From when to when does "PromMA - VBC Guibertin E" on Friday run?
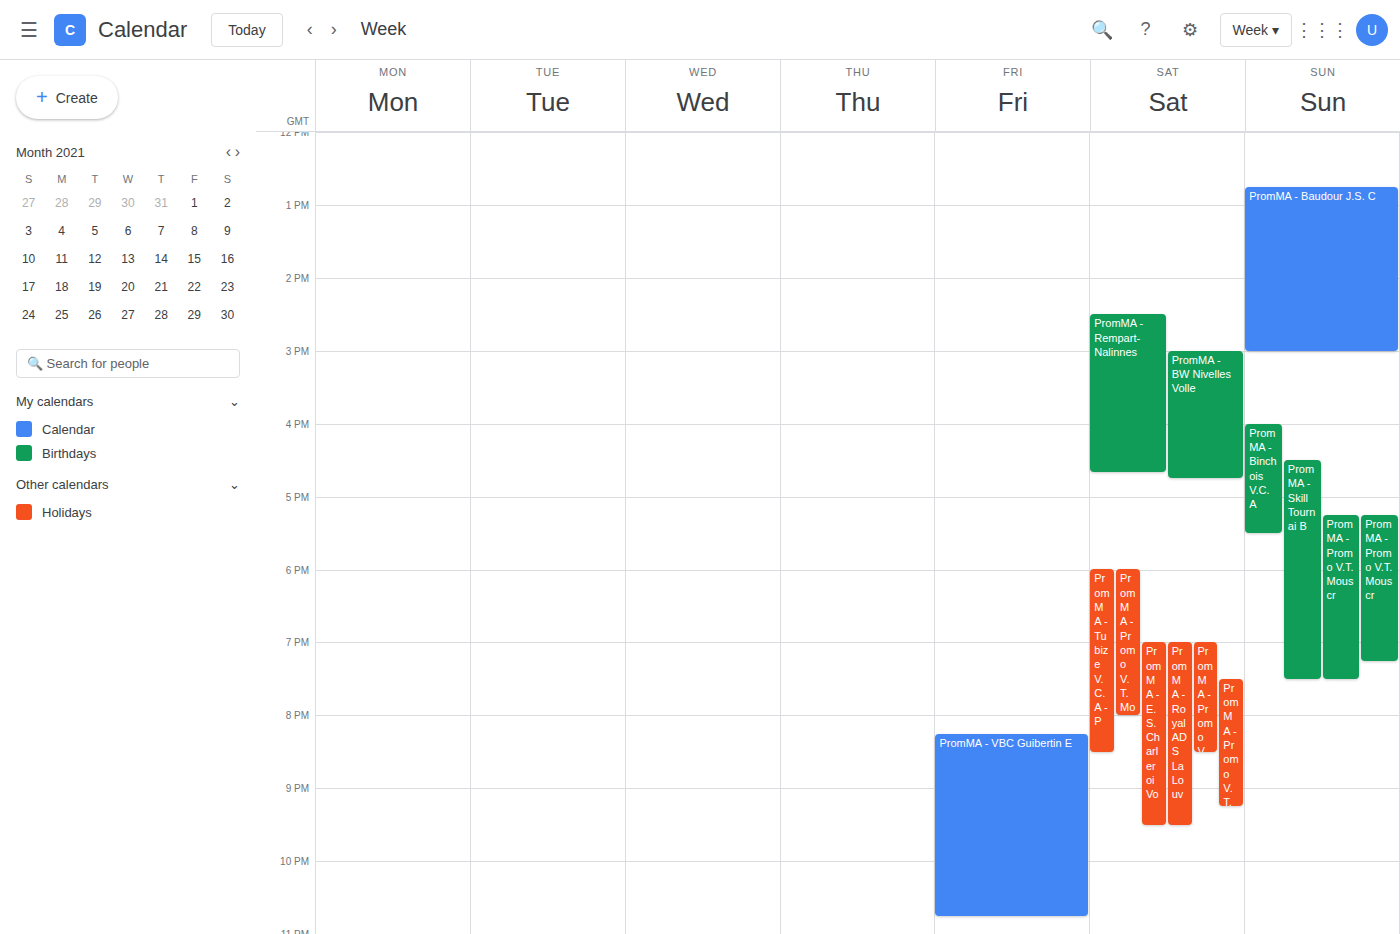
8:15 PM to 10:45 PM